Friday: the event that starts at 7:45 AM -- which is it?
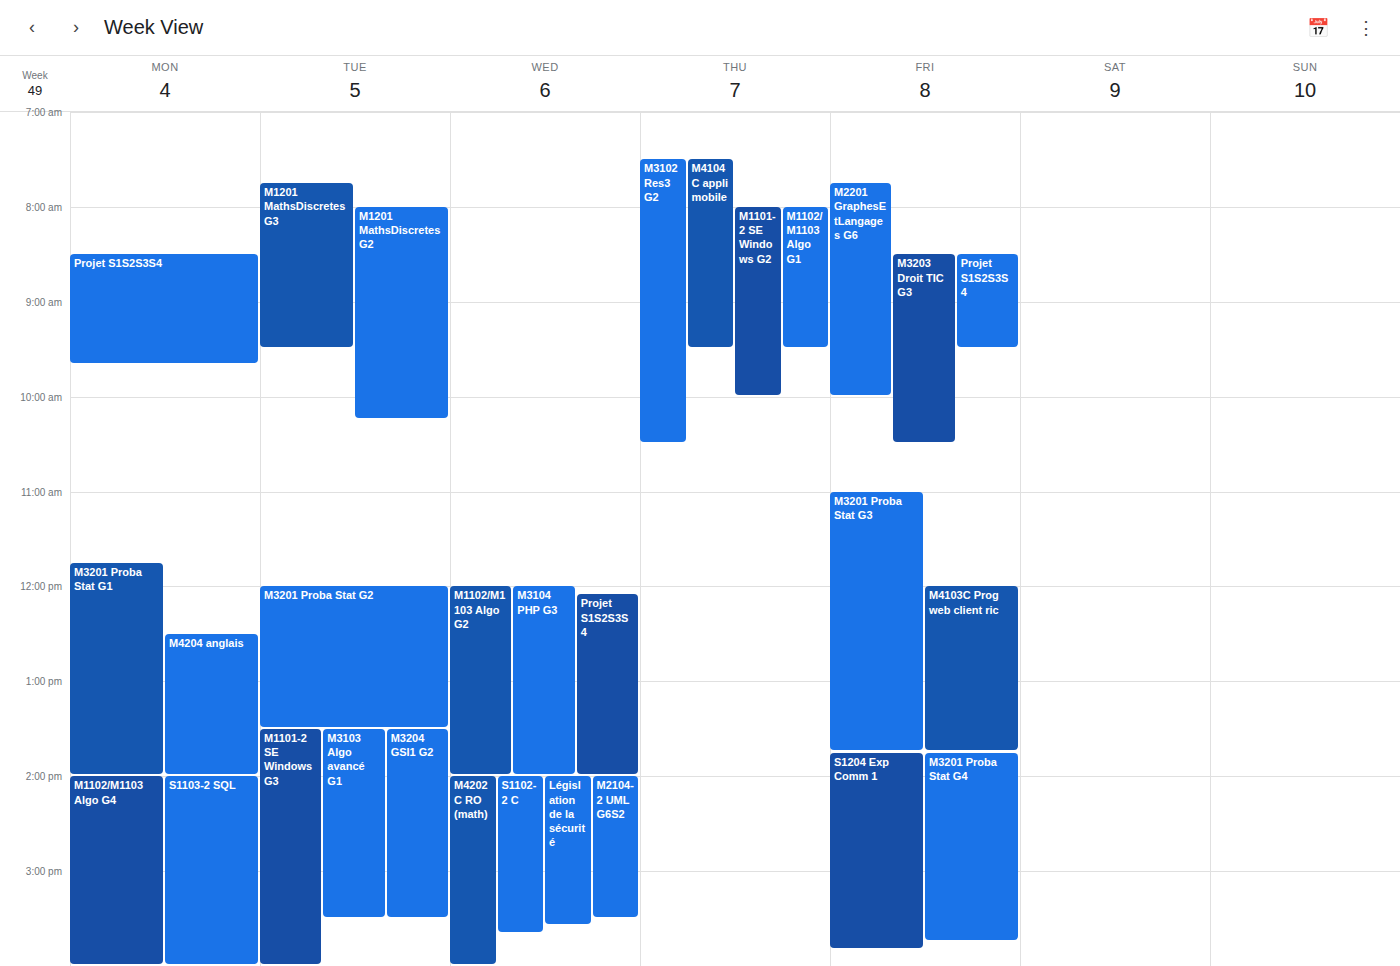
"M2201 GraphesEtLangages G6"